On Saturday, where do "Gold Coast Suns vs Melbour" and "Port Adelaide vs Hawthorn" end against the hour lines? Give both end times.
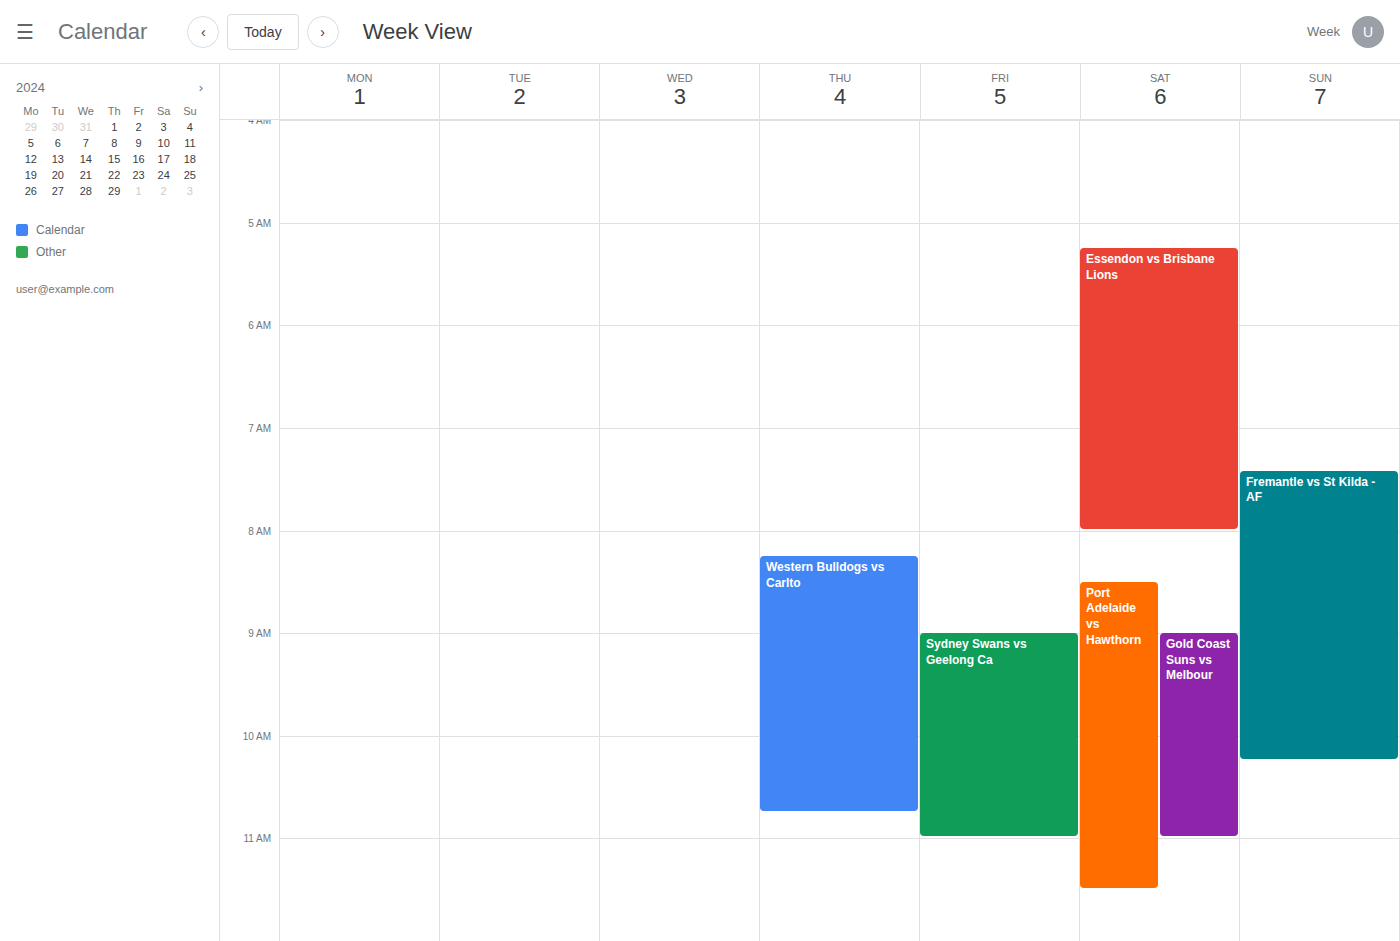
"Gold Coast Suns vs Melbour": 11:00 AM, exactly on the 11 AM line. "Port Adelaide vs Hawthorn": 11:30 AM, halfway between the 11 AM and 12 PM lines.